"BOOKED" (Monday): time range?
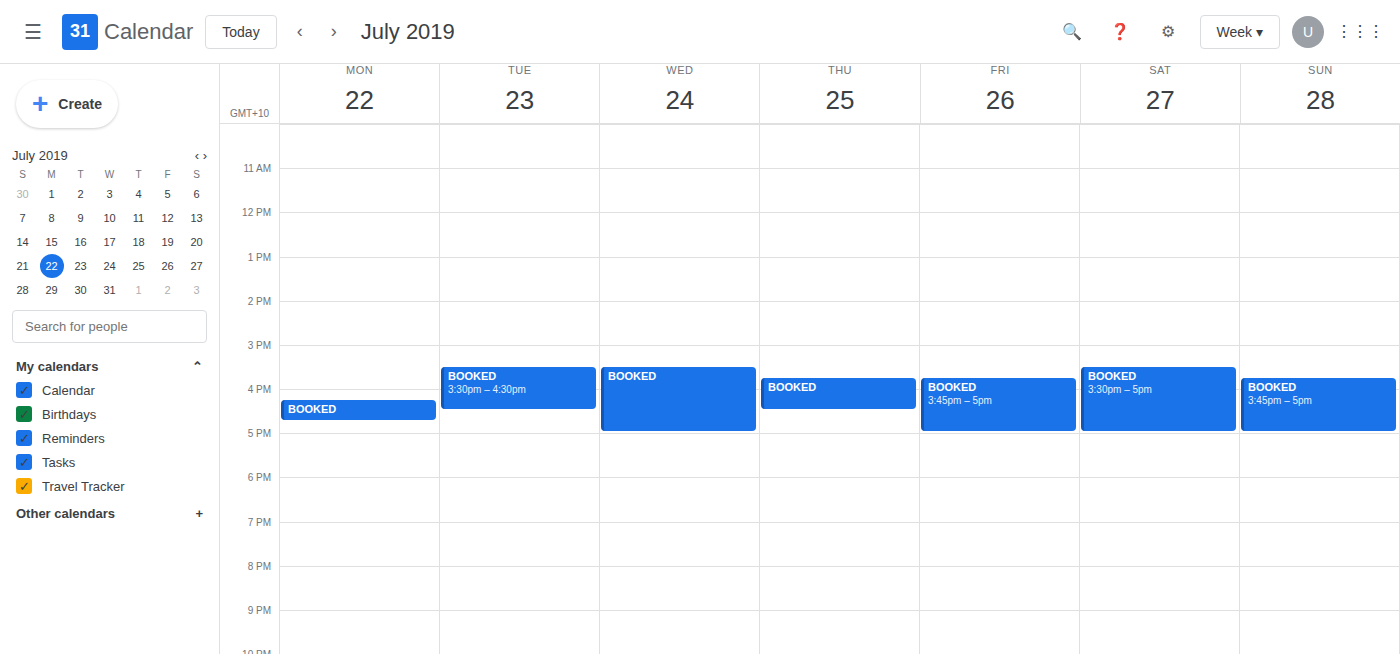
4:15 PM to 4:45 PM